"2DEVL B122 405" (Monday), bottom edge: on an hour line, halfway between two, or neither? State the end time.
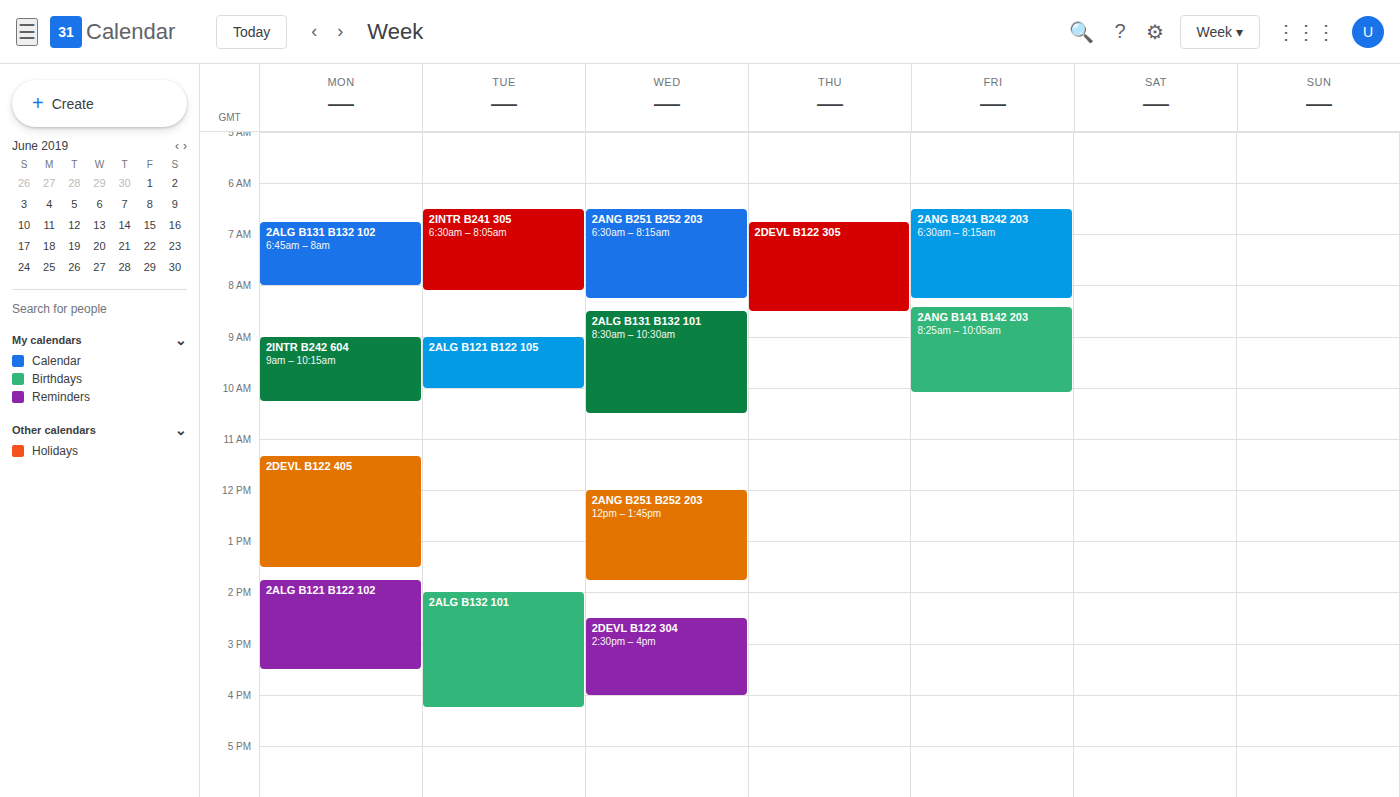
13:30 -- halfway between the 13:00 and 14:00 lines.